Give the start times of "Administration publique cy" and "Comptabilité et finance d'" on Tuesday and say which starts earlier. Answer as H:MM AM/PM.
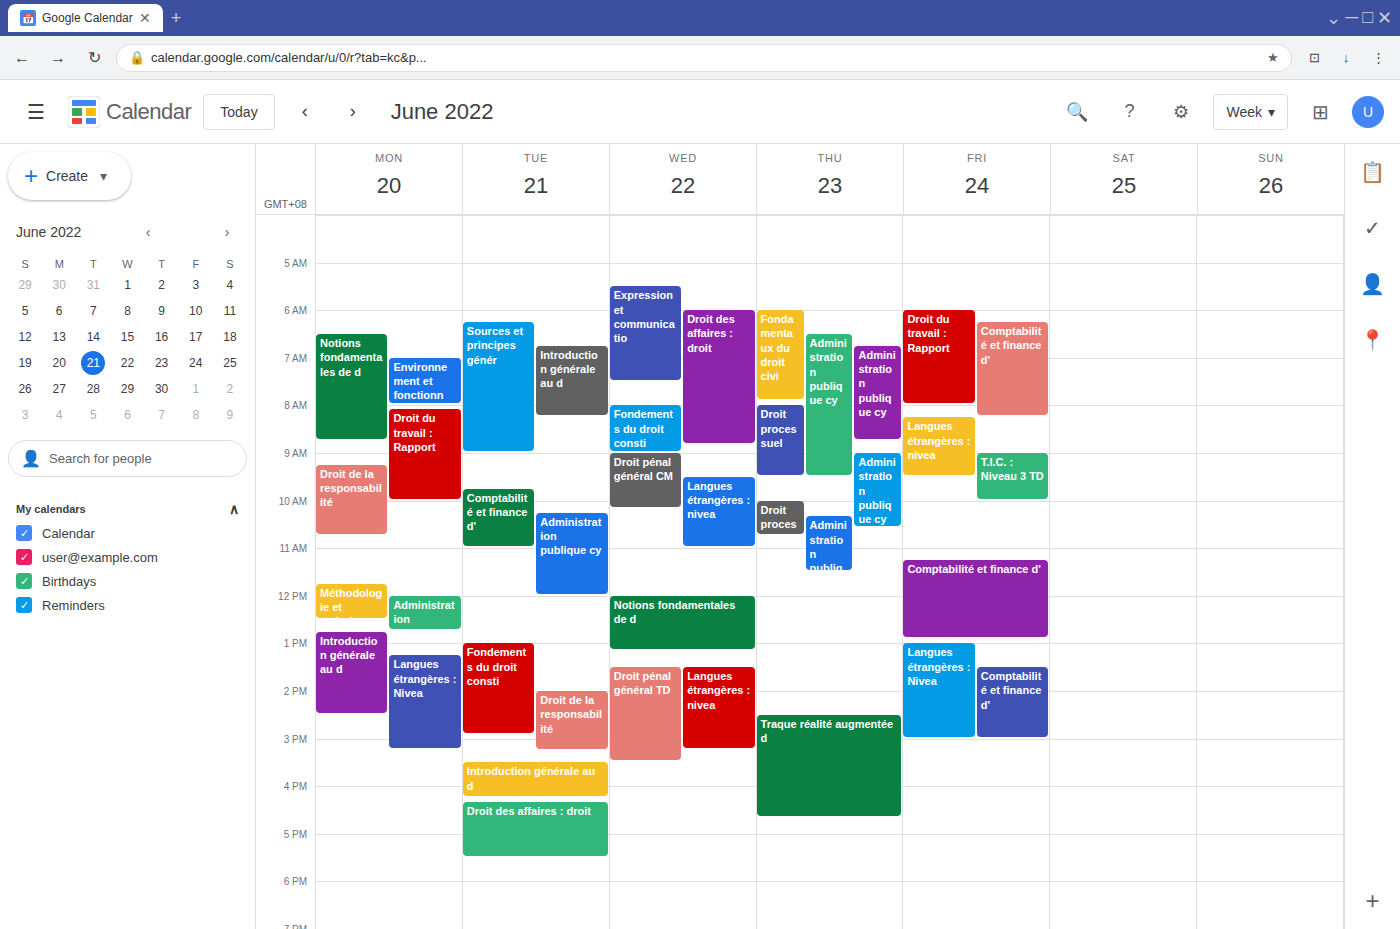
"Comptabilité et finance d'" 9:45 AM; "Administration publique cy" 10:15 AM.